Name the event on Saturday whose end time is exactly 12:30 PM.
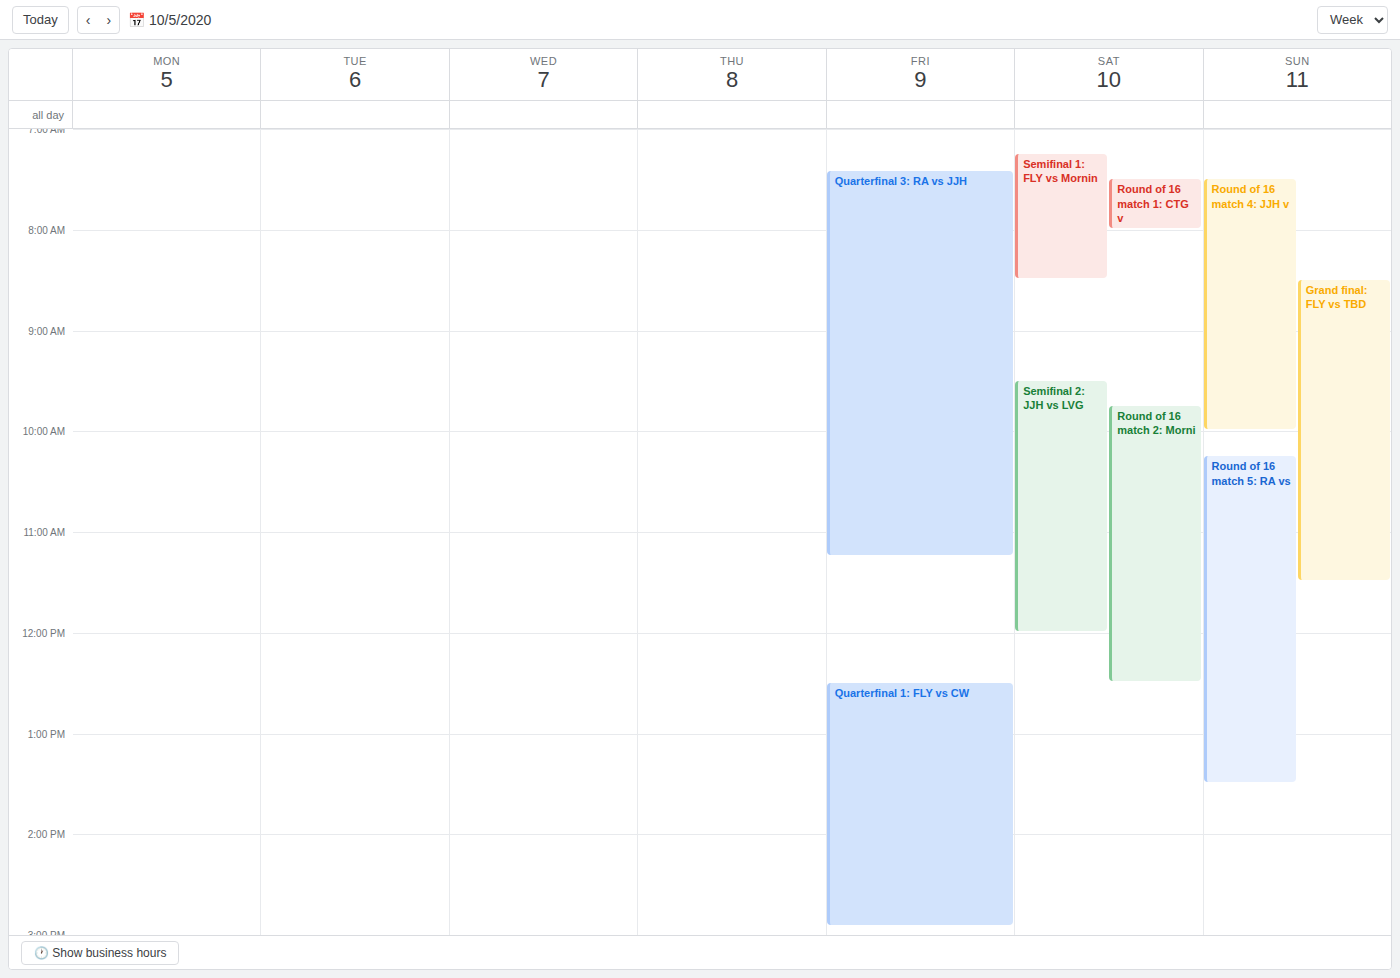
"Round of 16 match 2: Morni"